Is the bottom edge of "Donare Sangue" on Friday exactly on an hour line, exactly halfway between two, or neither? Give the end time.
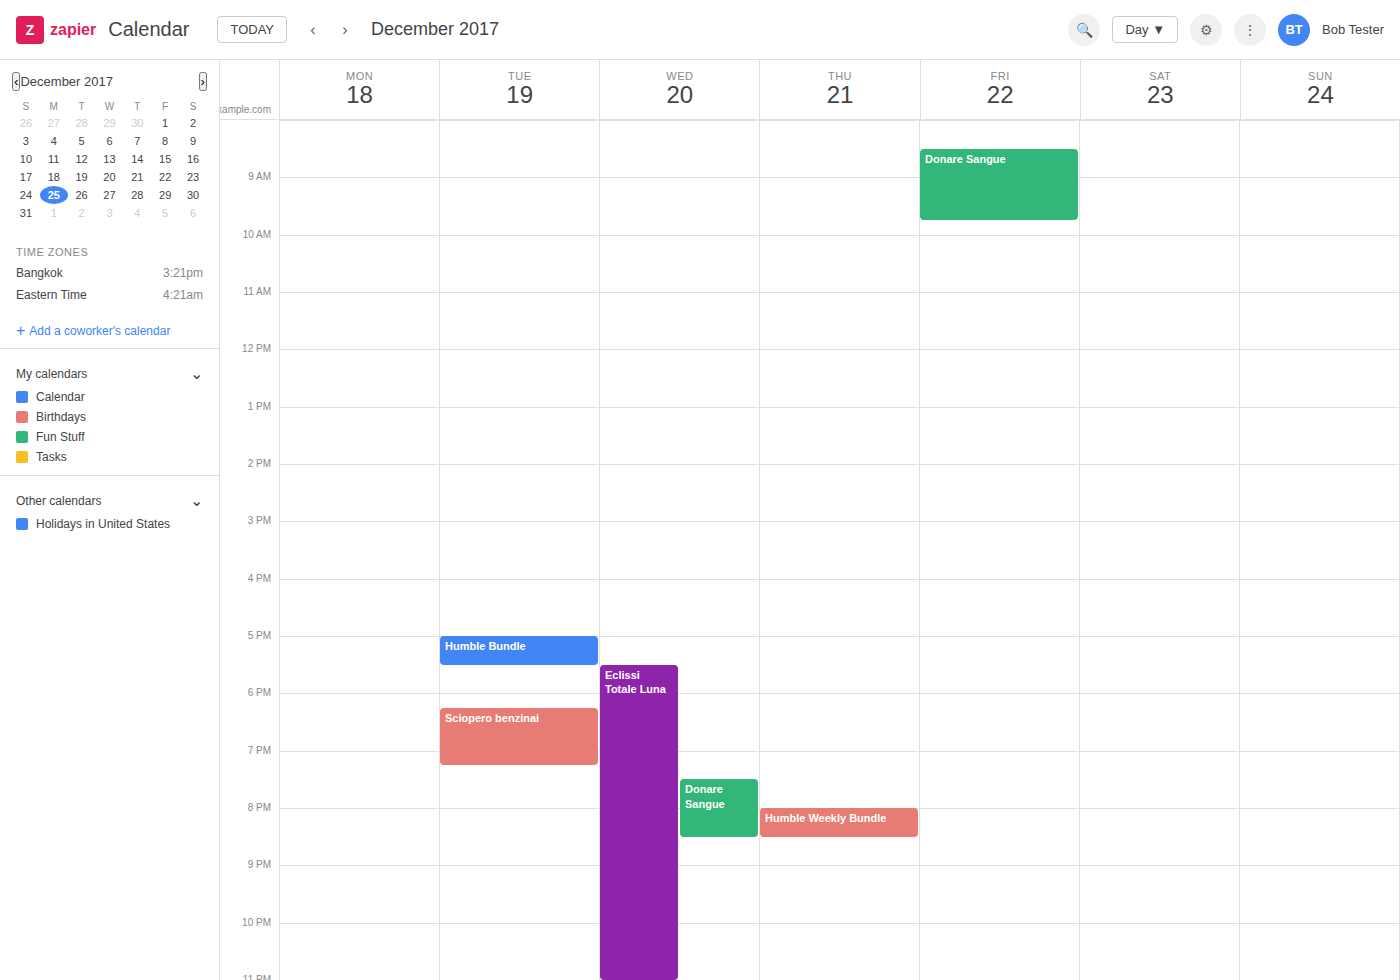
09:45 -- neither: three quarters of the way from the 09:00 line to the 10:00 line.